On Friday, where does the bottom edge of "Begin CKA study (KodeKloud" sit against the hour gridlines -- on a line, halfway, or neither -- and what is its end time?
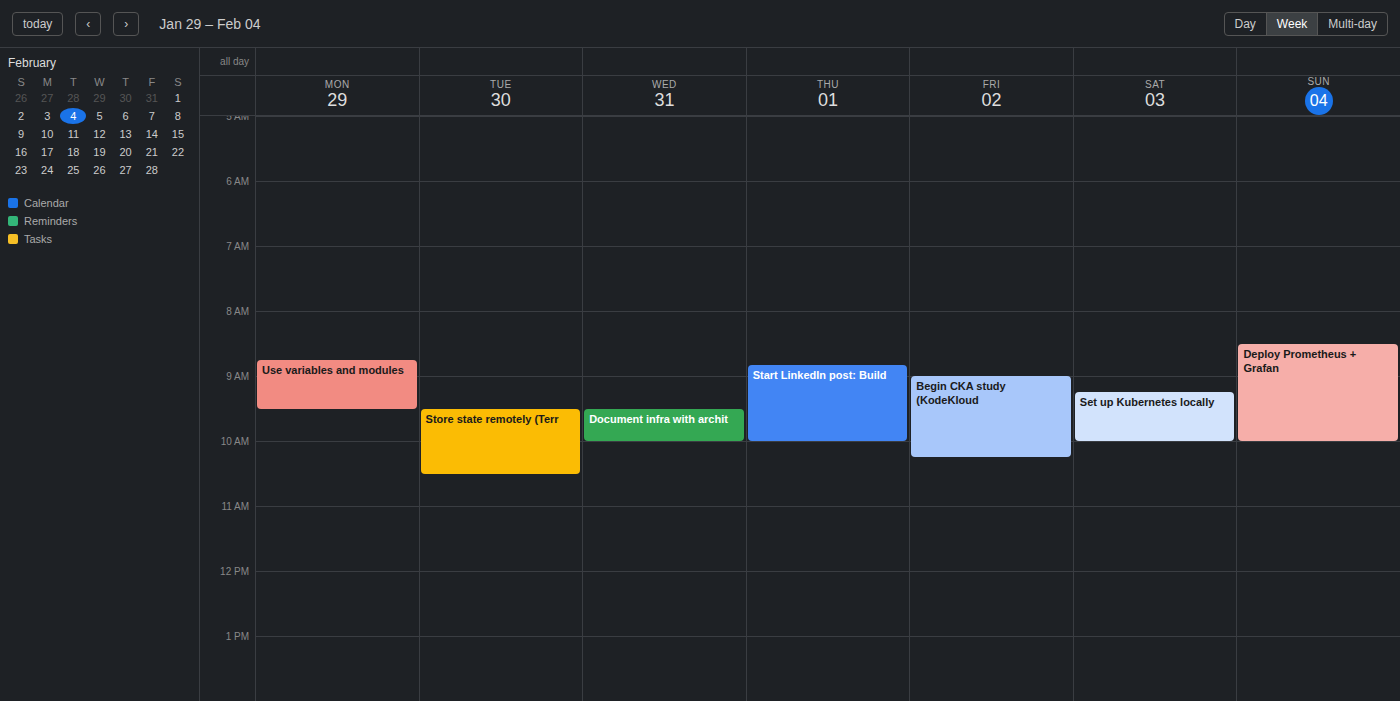
10:15 AM -- neither: a quarter of the way from the 10 AM line to the 11 AM line.